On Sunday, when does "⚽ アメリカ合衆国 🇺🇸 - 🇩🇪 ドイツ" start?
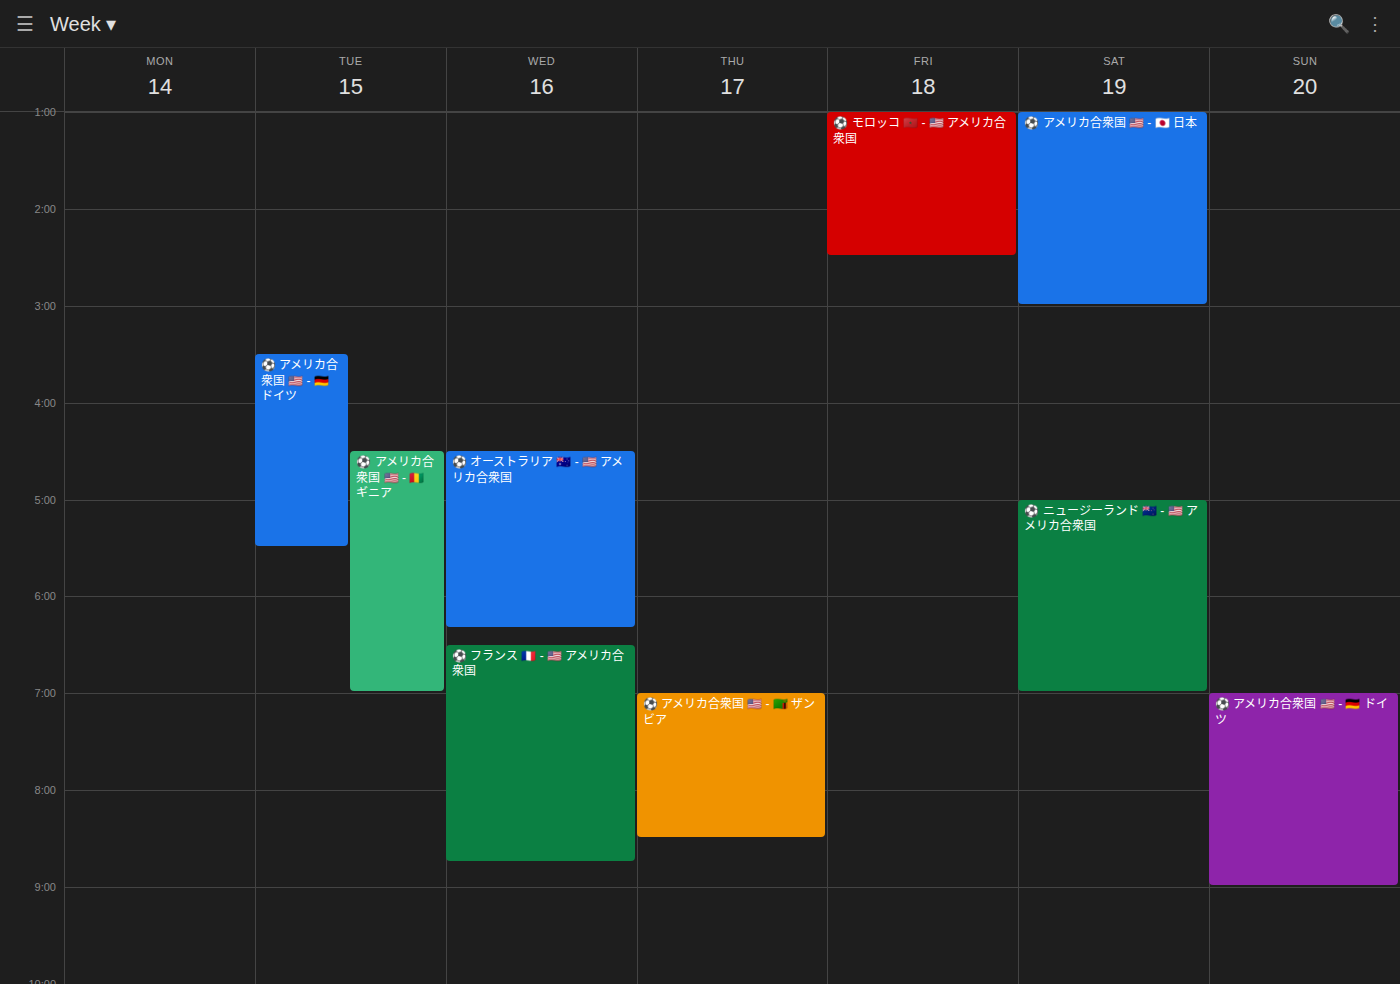
7:00 PM